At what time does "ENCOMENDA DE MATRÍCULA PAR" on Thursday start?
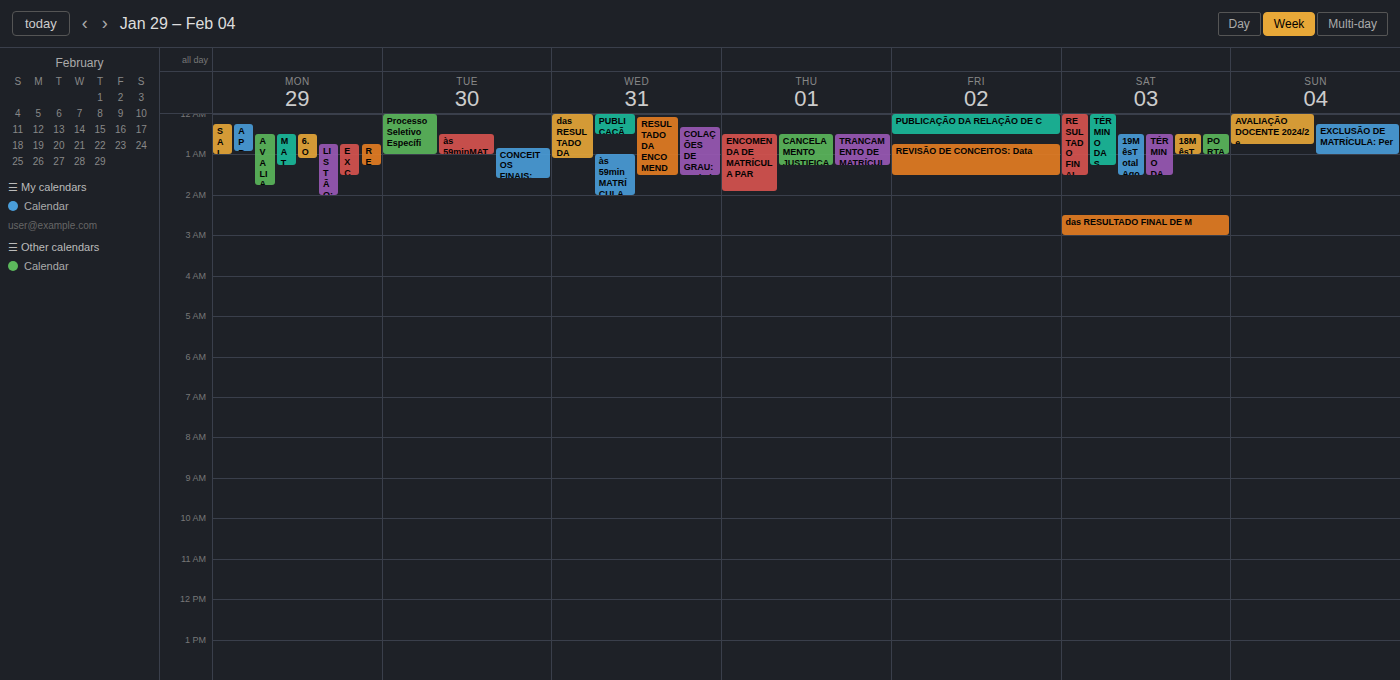
12:30 AM